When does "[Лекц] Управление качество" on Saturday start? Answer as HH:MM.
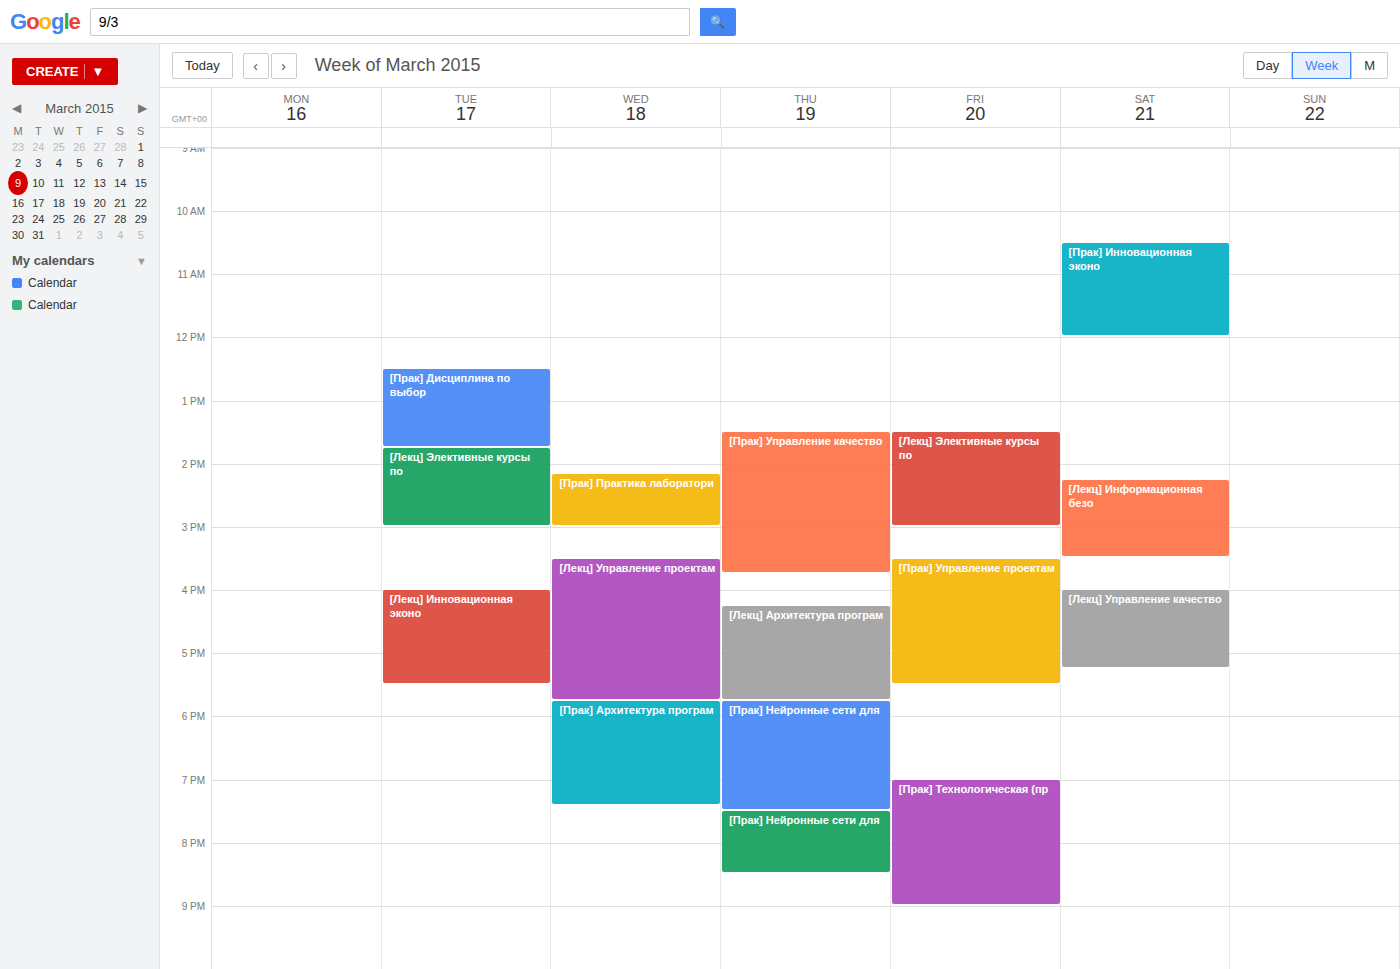
16:00